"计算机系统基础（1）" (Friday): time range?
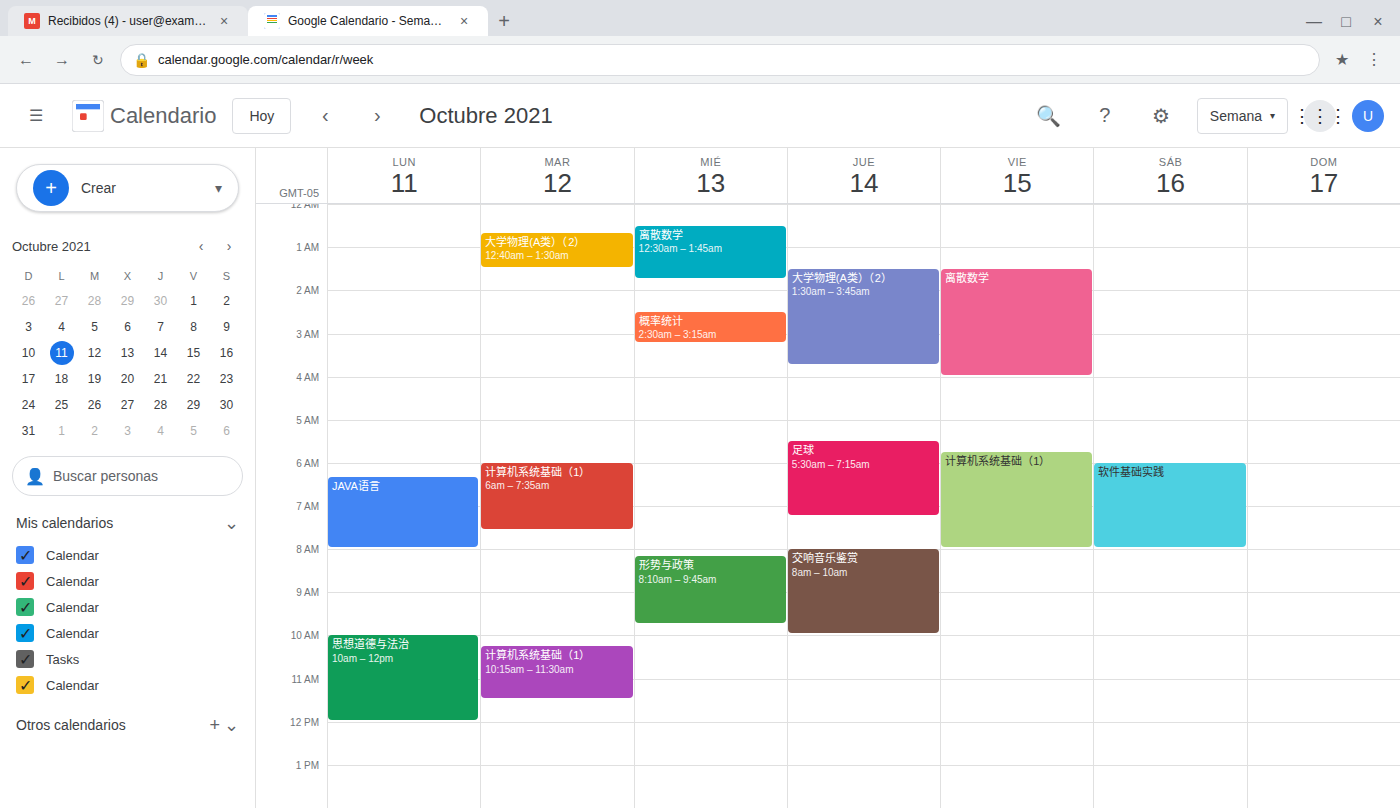
5:45 AM to 8:00 AM